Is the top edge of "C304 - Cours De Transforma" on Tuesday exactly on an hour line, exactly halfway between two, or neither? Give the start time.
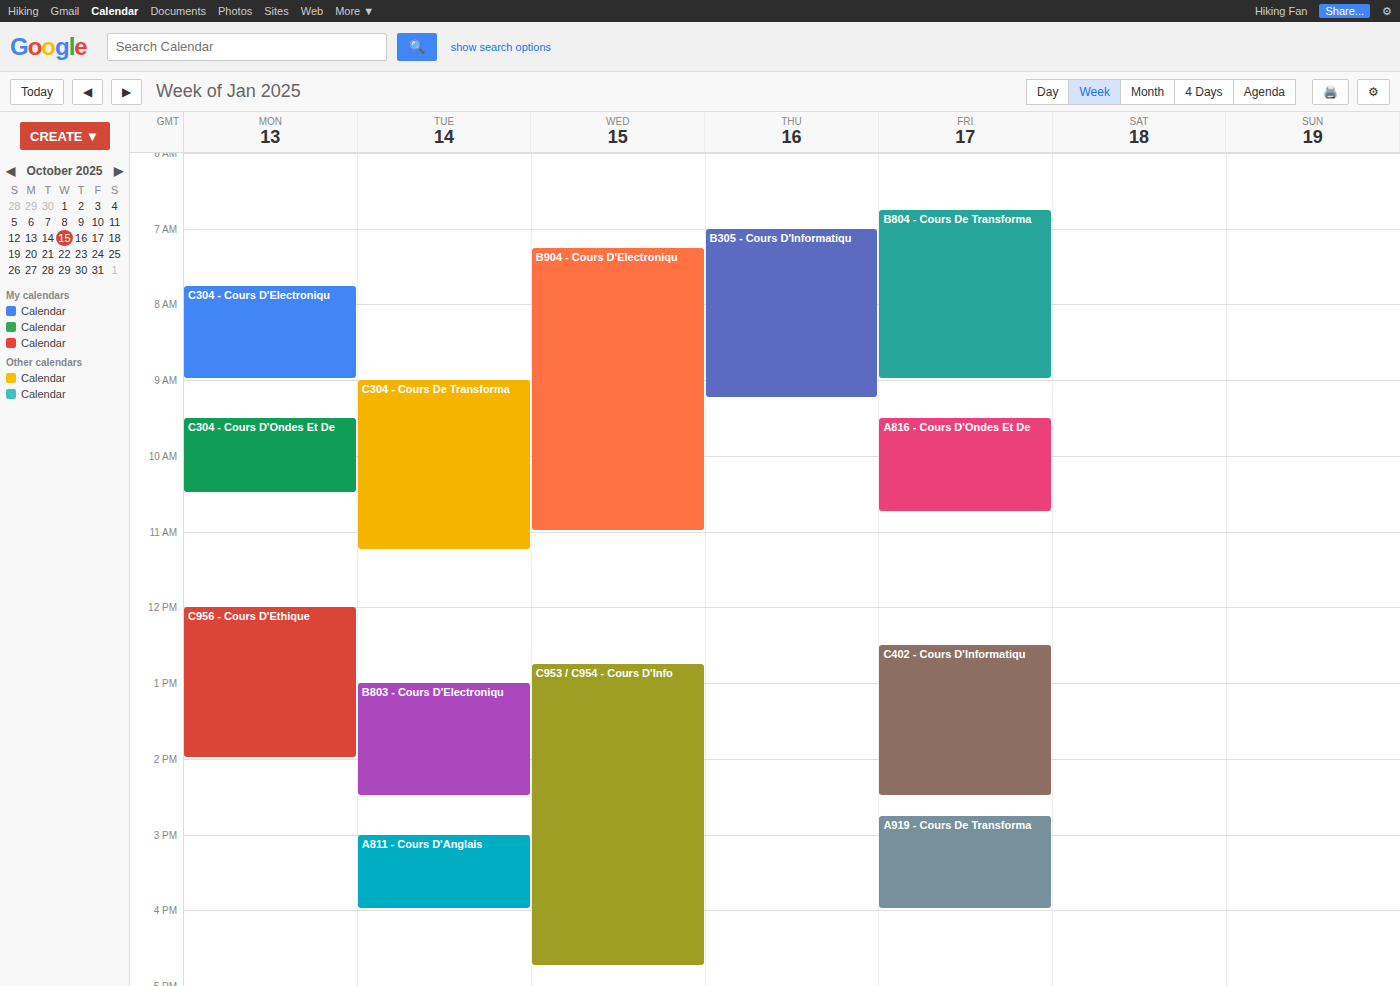
9:00 AM -- exactly on the 9 AM line.